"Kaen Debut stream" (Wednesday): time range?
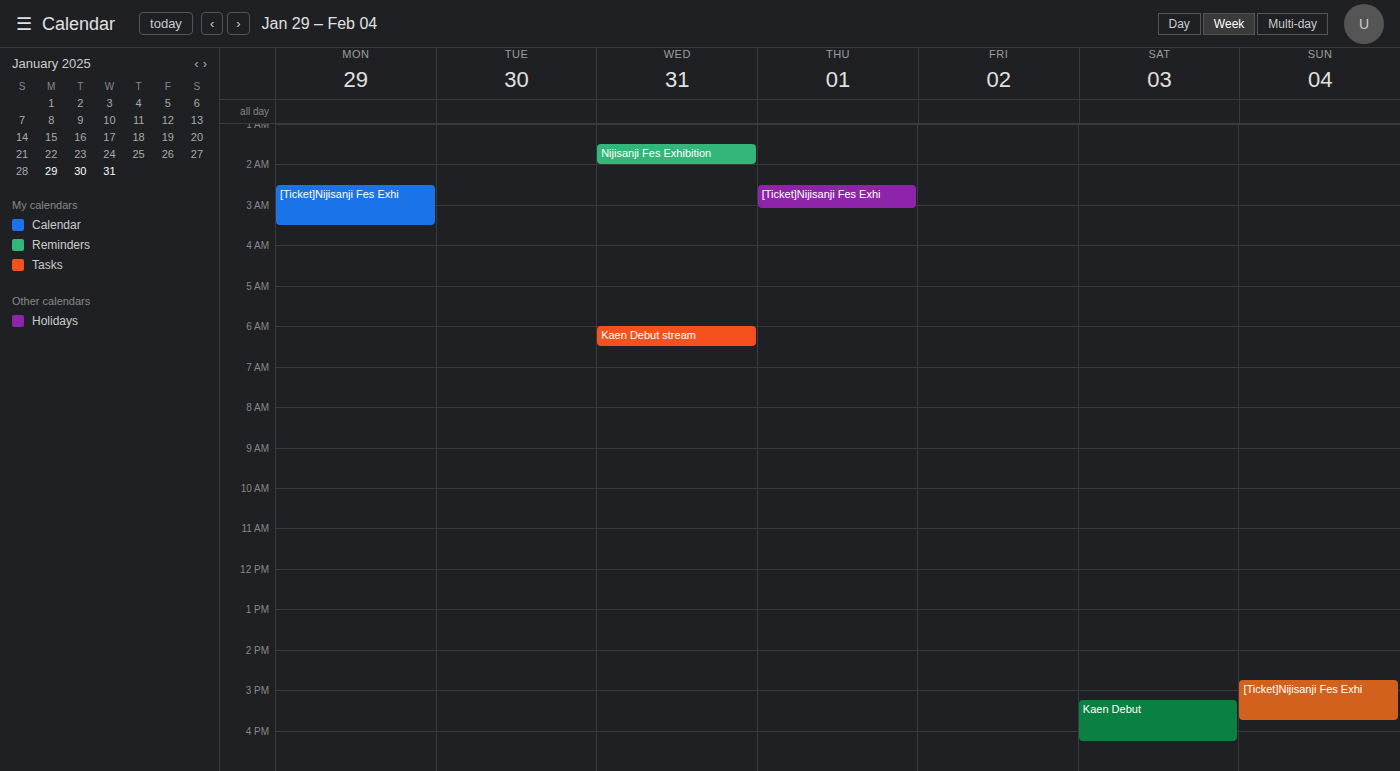
6:00 AM to 6:30 AM